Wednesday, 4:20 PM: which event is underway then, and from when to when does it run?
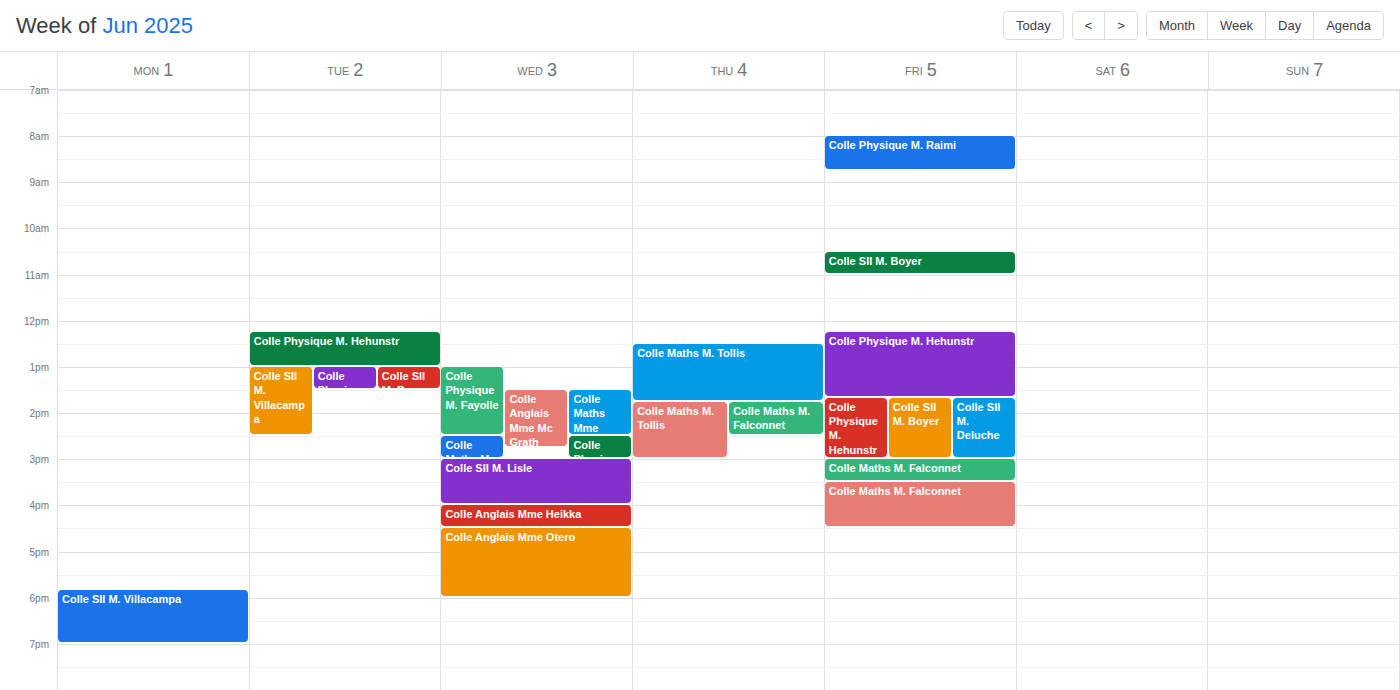
"Colle Anglais Mme Heikka", 4:00 PM to 4:30 PM